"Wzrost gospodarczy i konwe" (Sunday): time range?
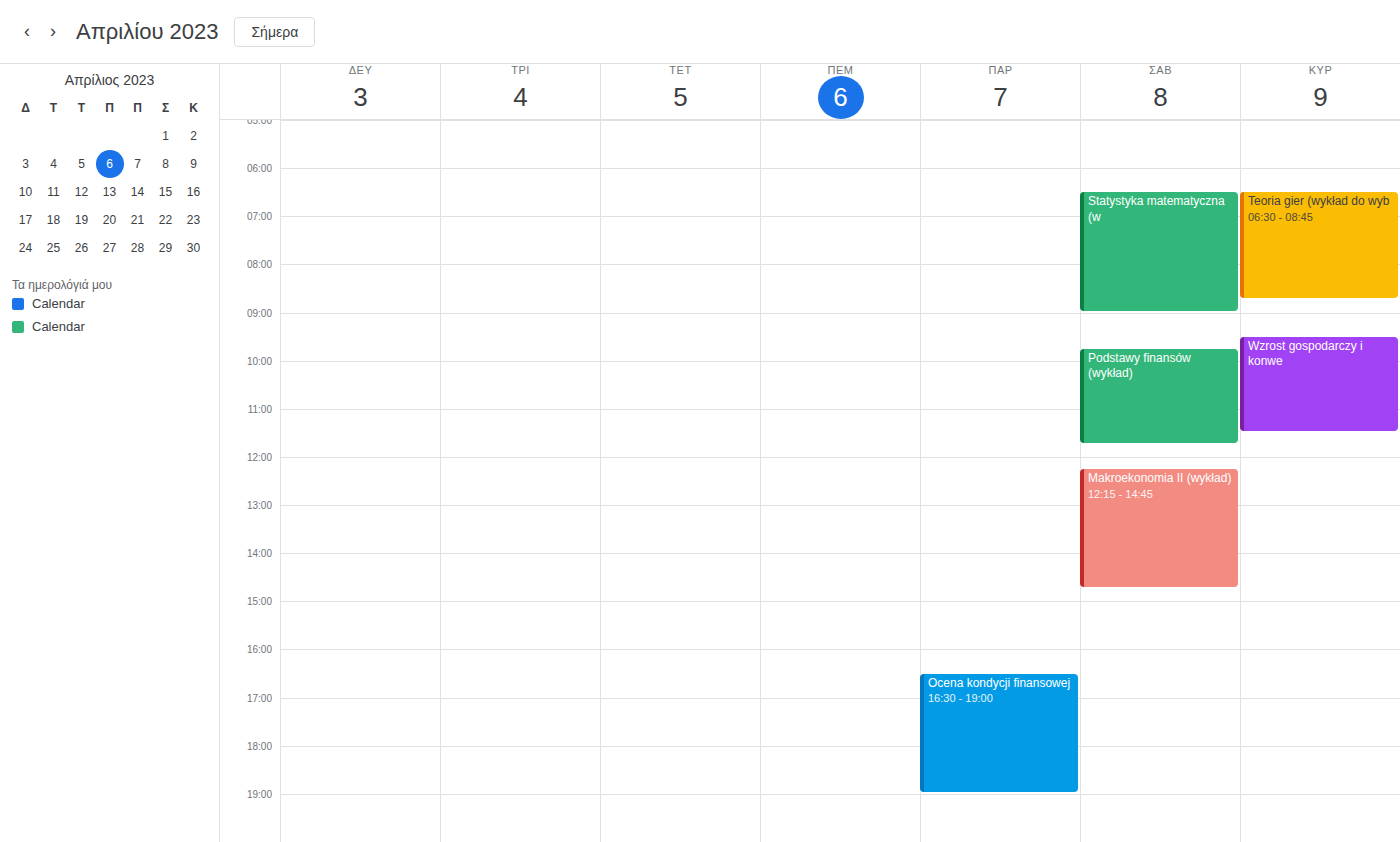
09:30 to 11:30